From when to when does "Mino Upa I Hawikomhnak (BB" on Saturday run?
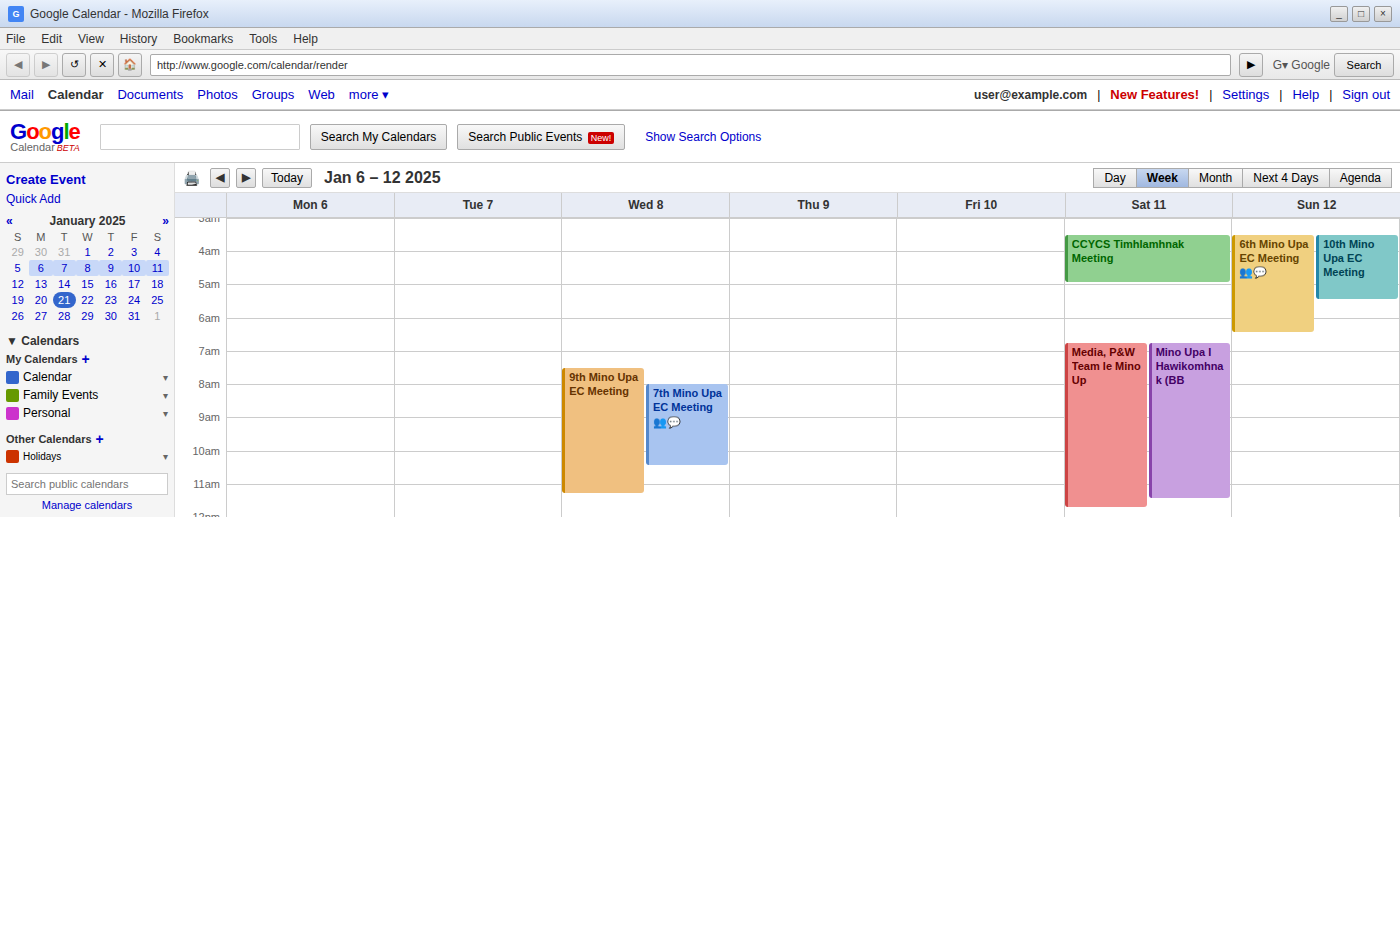
6:45 AM to 11:30 AM